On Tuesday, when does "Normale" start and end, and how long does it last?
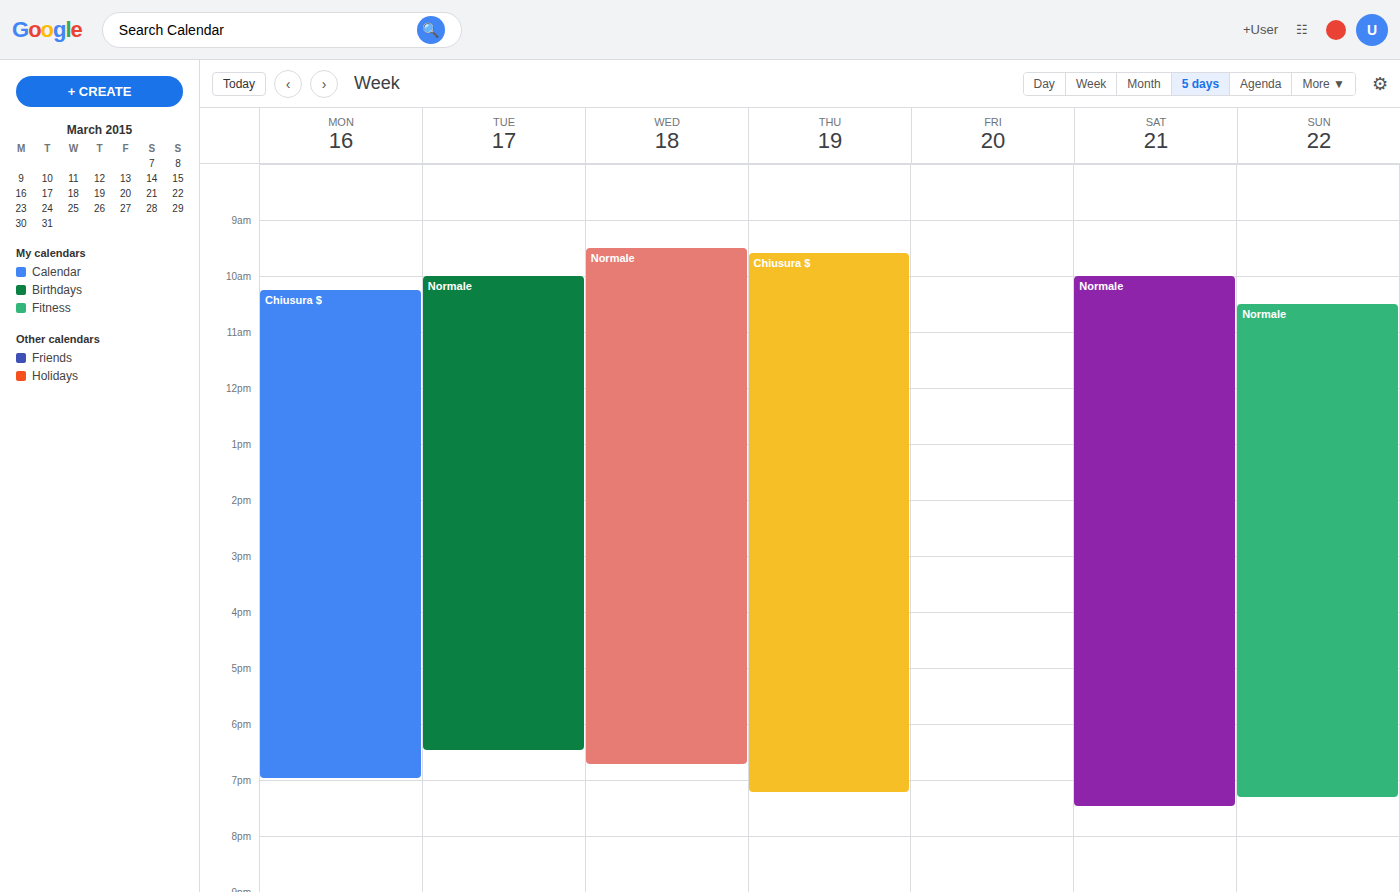
10:00 AM to 6:30 PM, 8 hours 30 minutes